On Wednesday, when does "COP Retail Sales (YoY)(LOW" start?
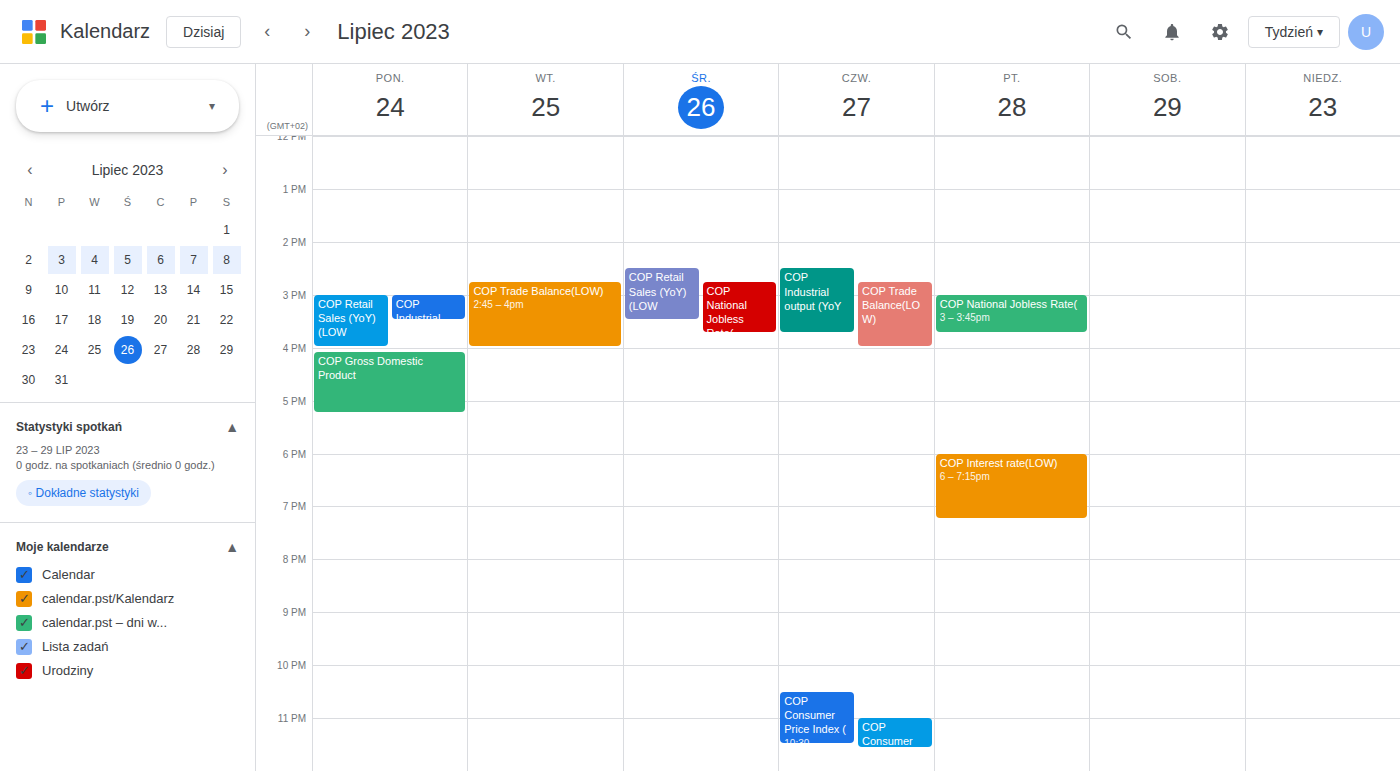
2:30 PM